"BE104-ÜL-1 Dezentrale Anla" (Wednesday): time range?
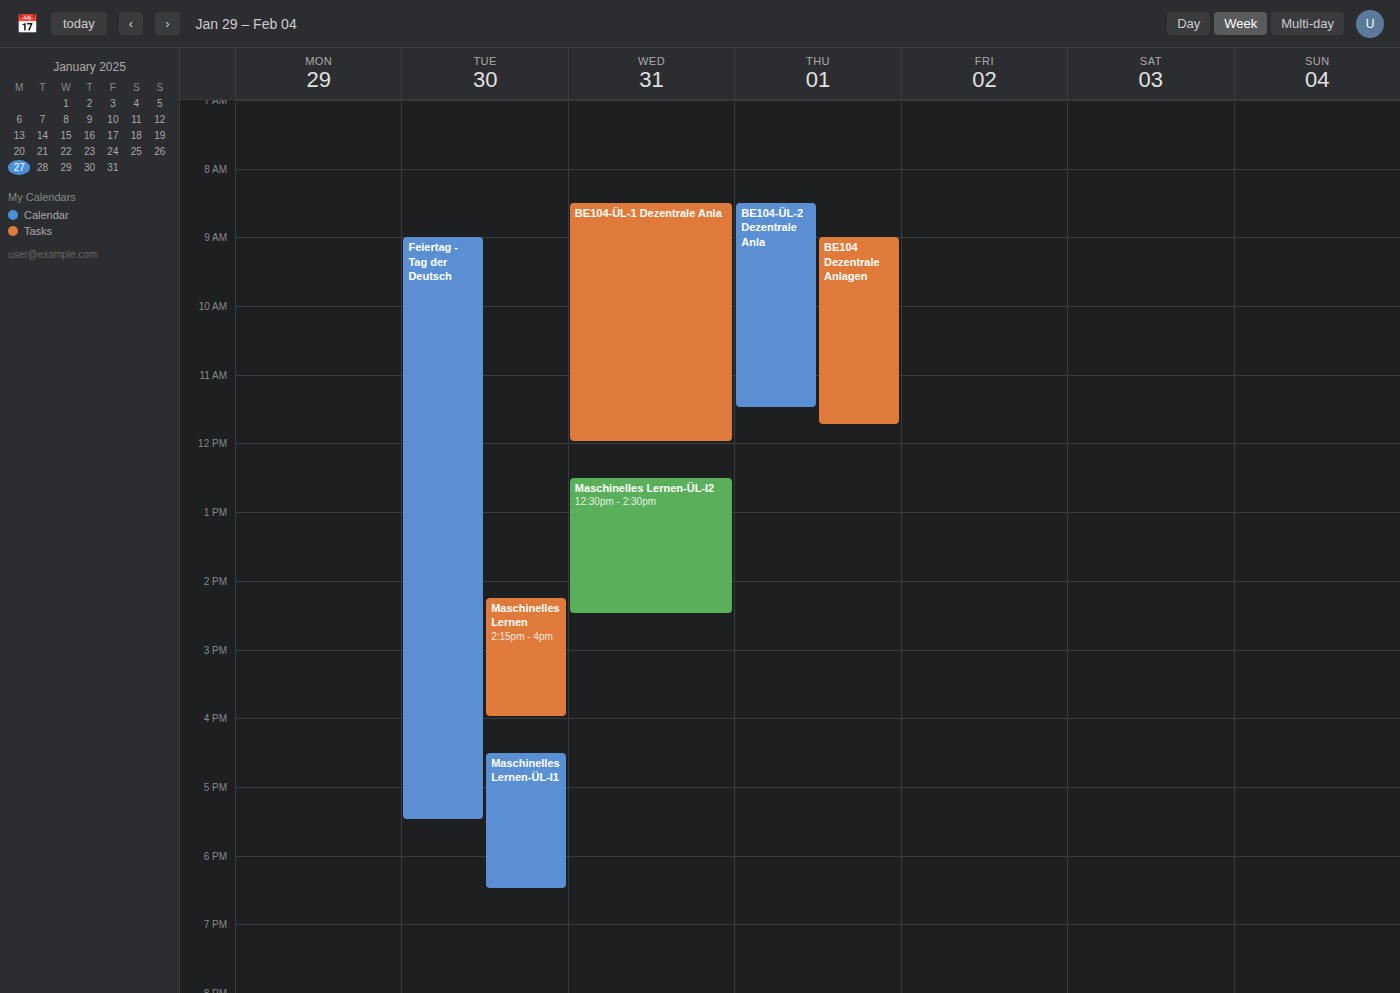
8:30 AM to 12:00 PM